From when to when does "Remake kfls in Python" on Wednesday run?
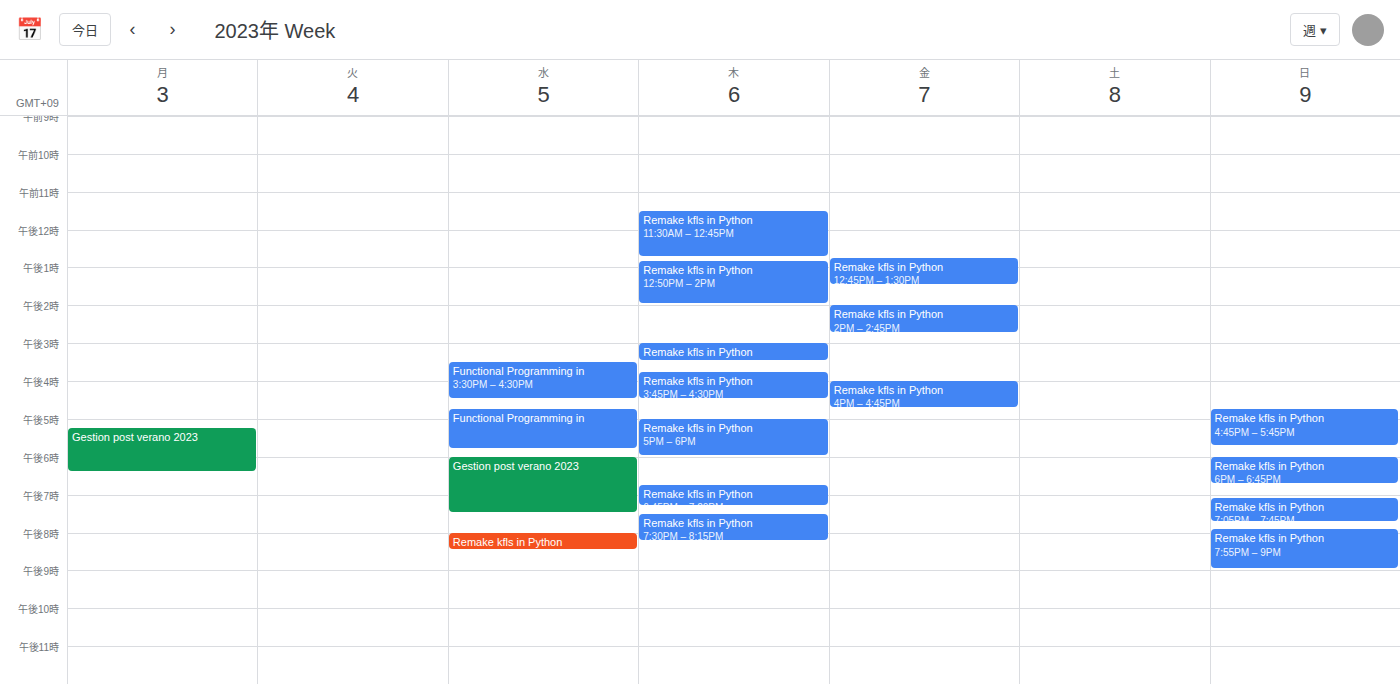
8:00 PM to 8:30 PM